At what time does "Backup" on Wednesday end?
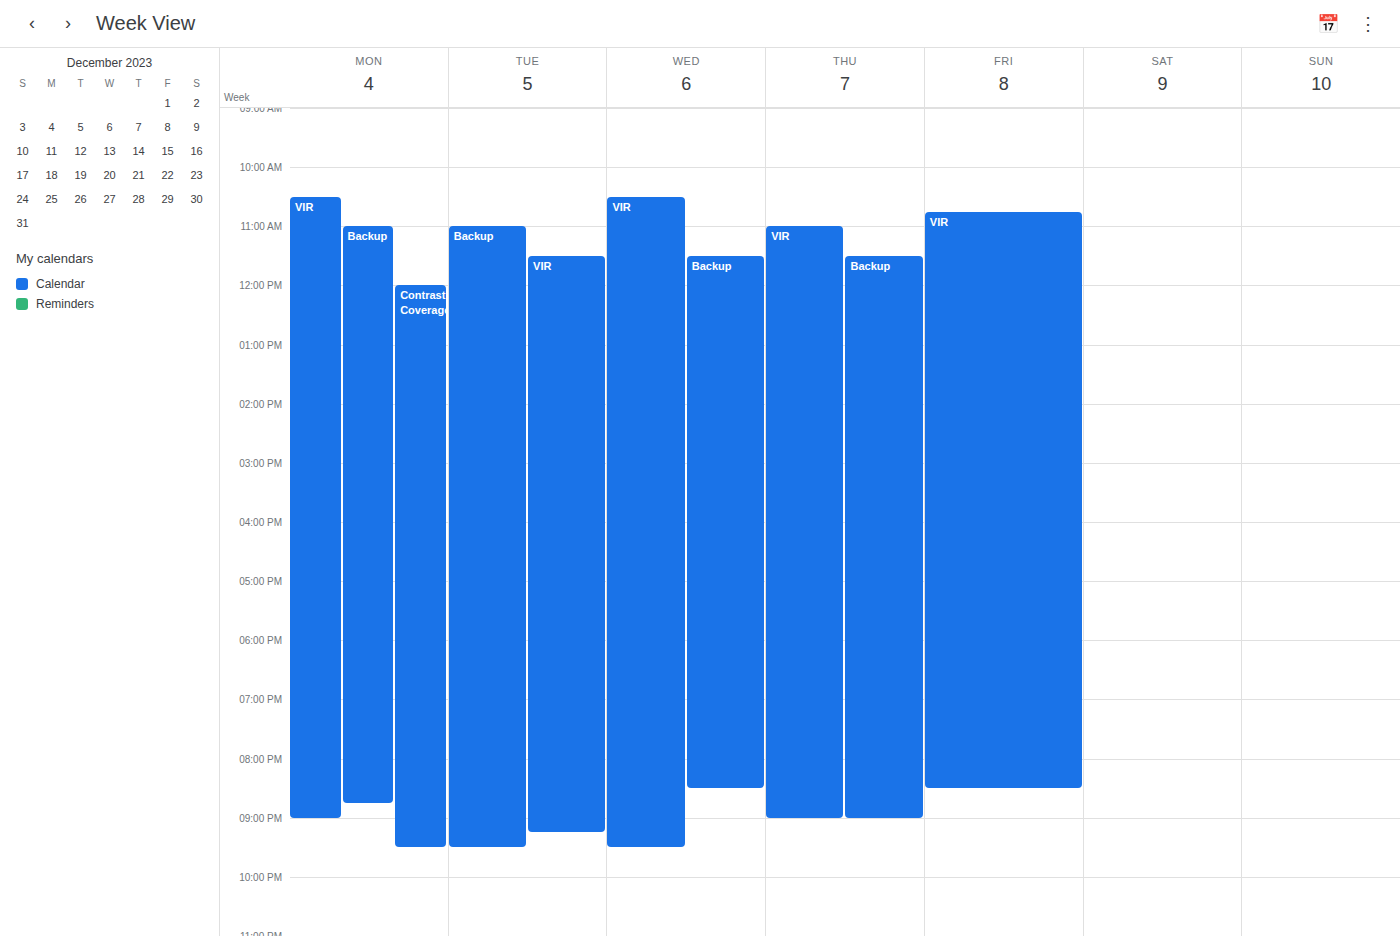
20:30